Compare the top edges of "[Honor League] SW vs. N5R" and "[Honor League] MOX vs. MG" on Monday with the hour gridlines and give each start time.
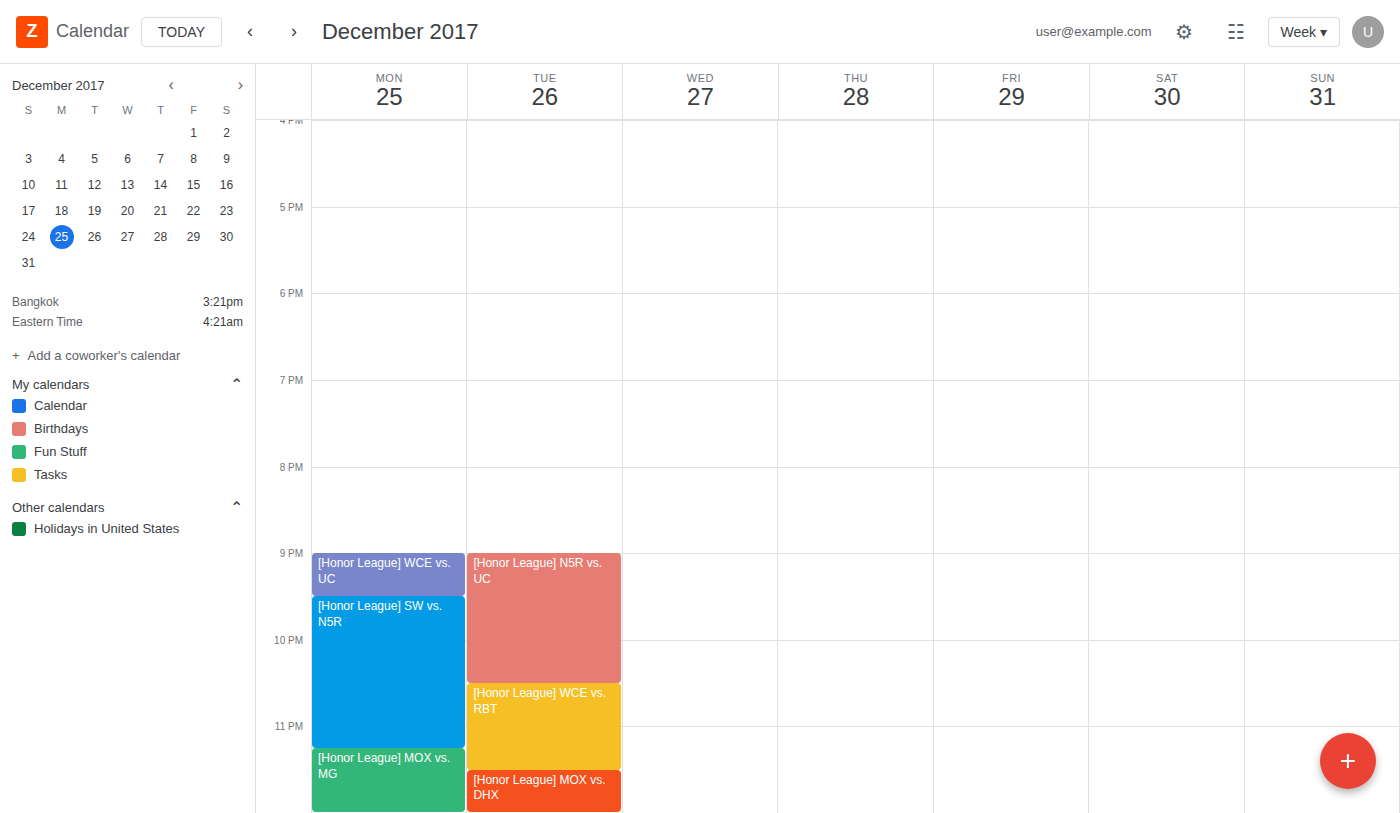
"[Honor League] SW vs. N5R": 21:30, halfway between the 21:00 and 22:00 lines. "[Honor League] MOX vs. MG": 23:15, neither: a quarter of the way from the 23:00 line to the 24:00 line.